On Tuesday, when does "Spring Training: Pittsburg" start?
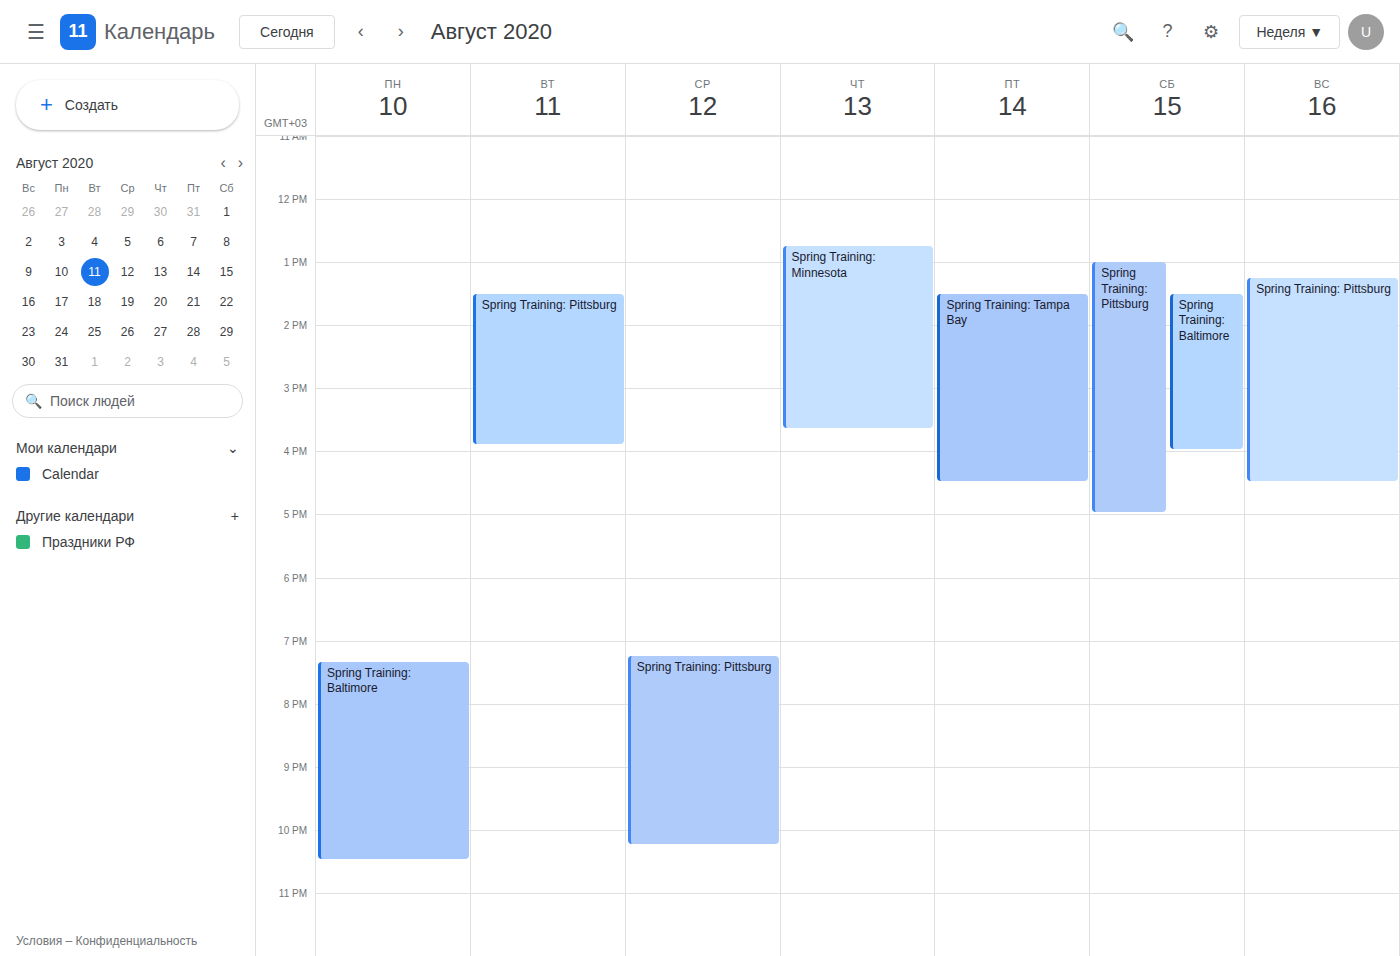
1:30 PM